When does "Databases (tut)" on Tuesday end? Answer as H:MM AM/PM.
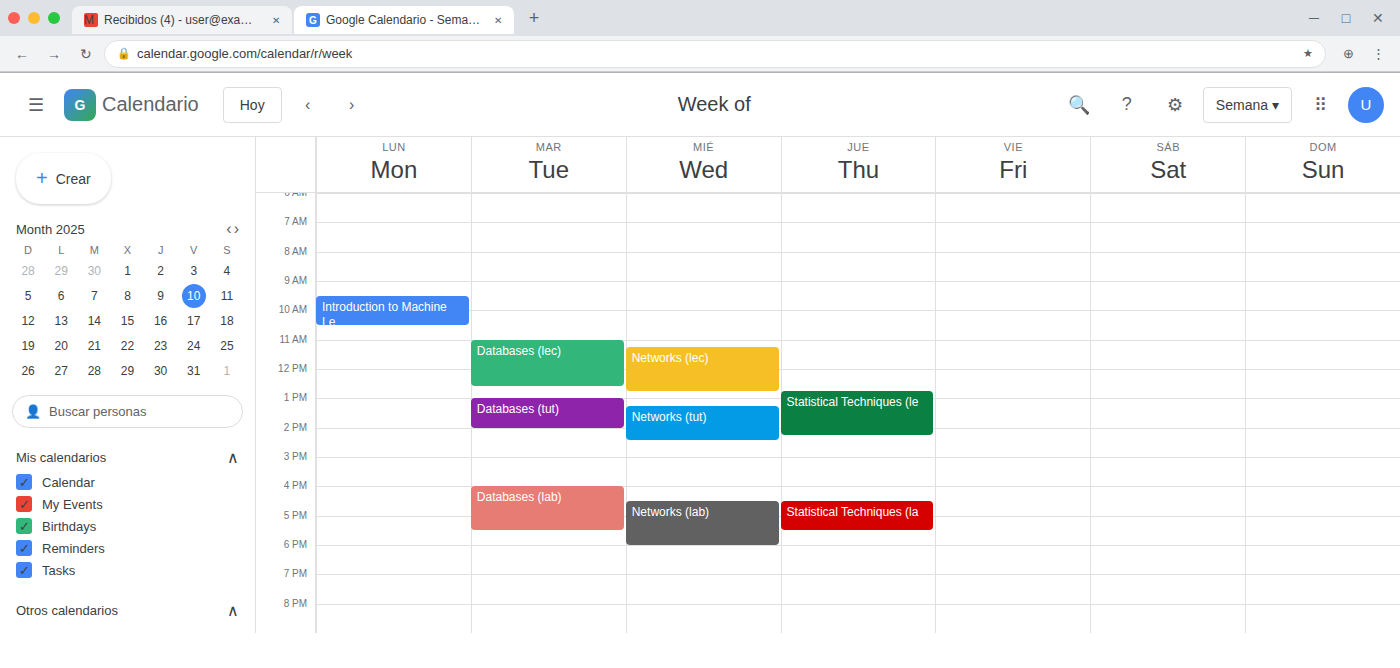
2:00 PM